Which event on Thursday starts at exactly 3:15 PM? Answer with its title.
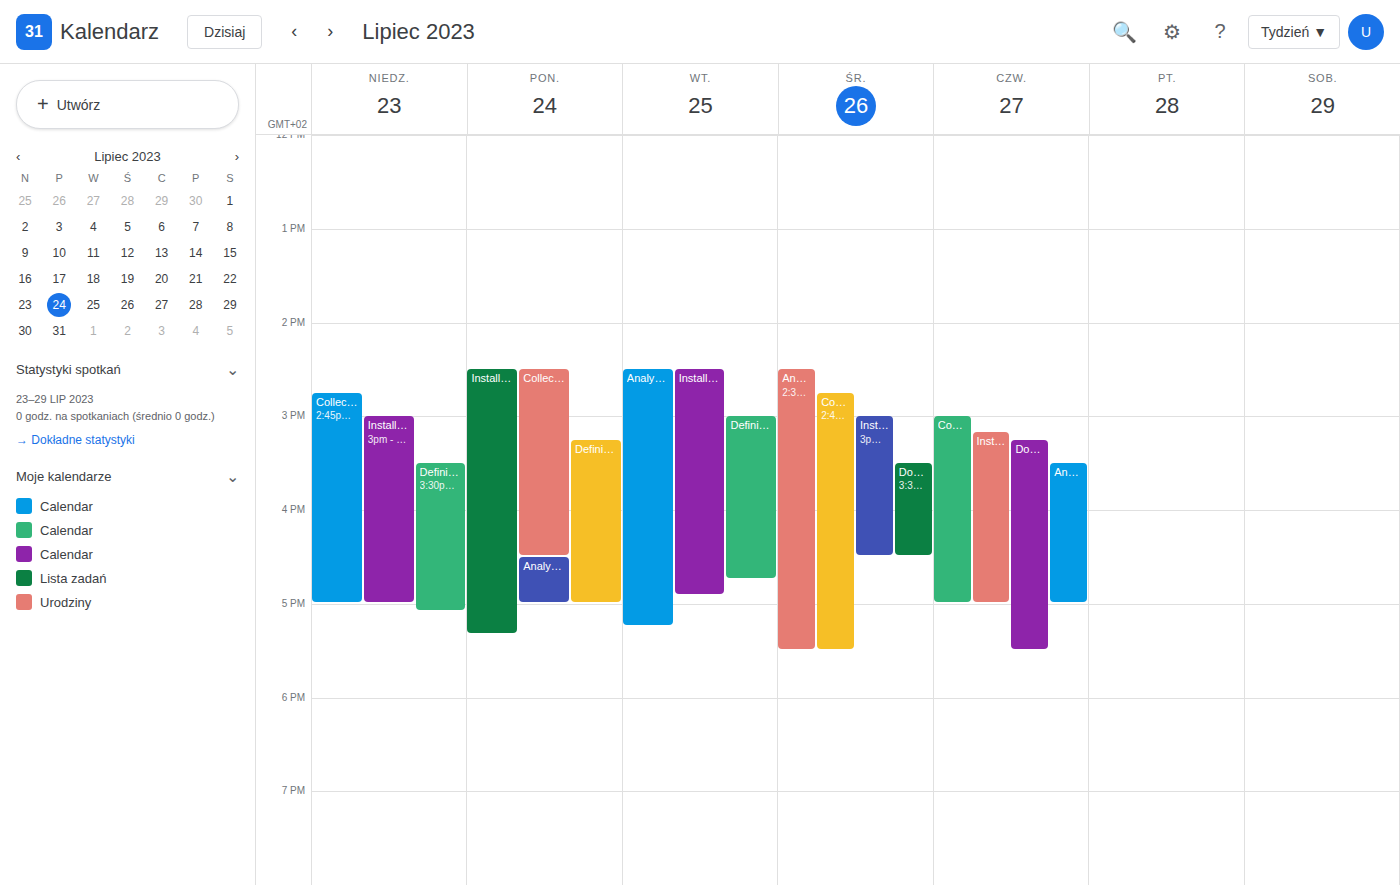
"Documentation update"